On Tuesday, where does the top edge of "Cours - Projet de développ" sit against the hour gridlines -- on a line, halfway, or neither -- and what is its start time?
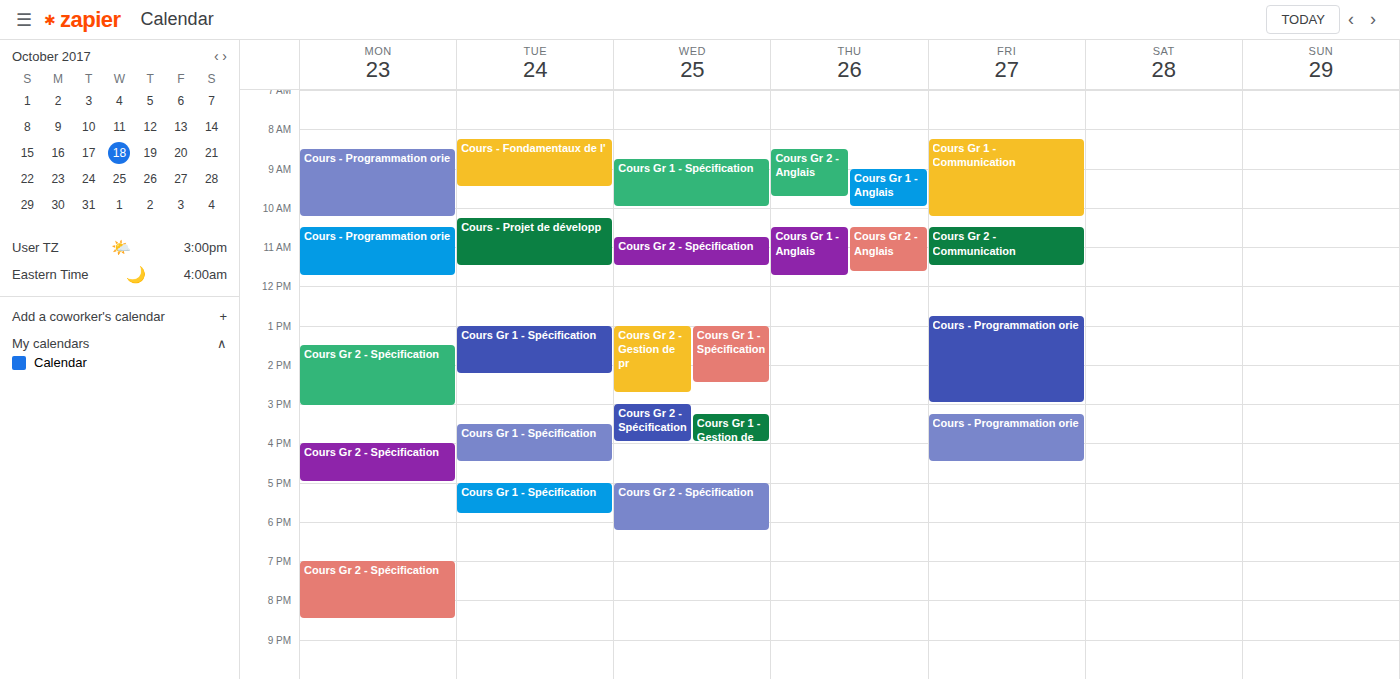
10:15 -- neither: a quarter of the way from the 10:00 line to the 11:00 line.